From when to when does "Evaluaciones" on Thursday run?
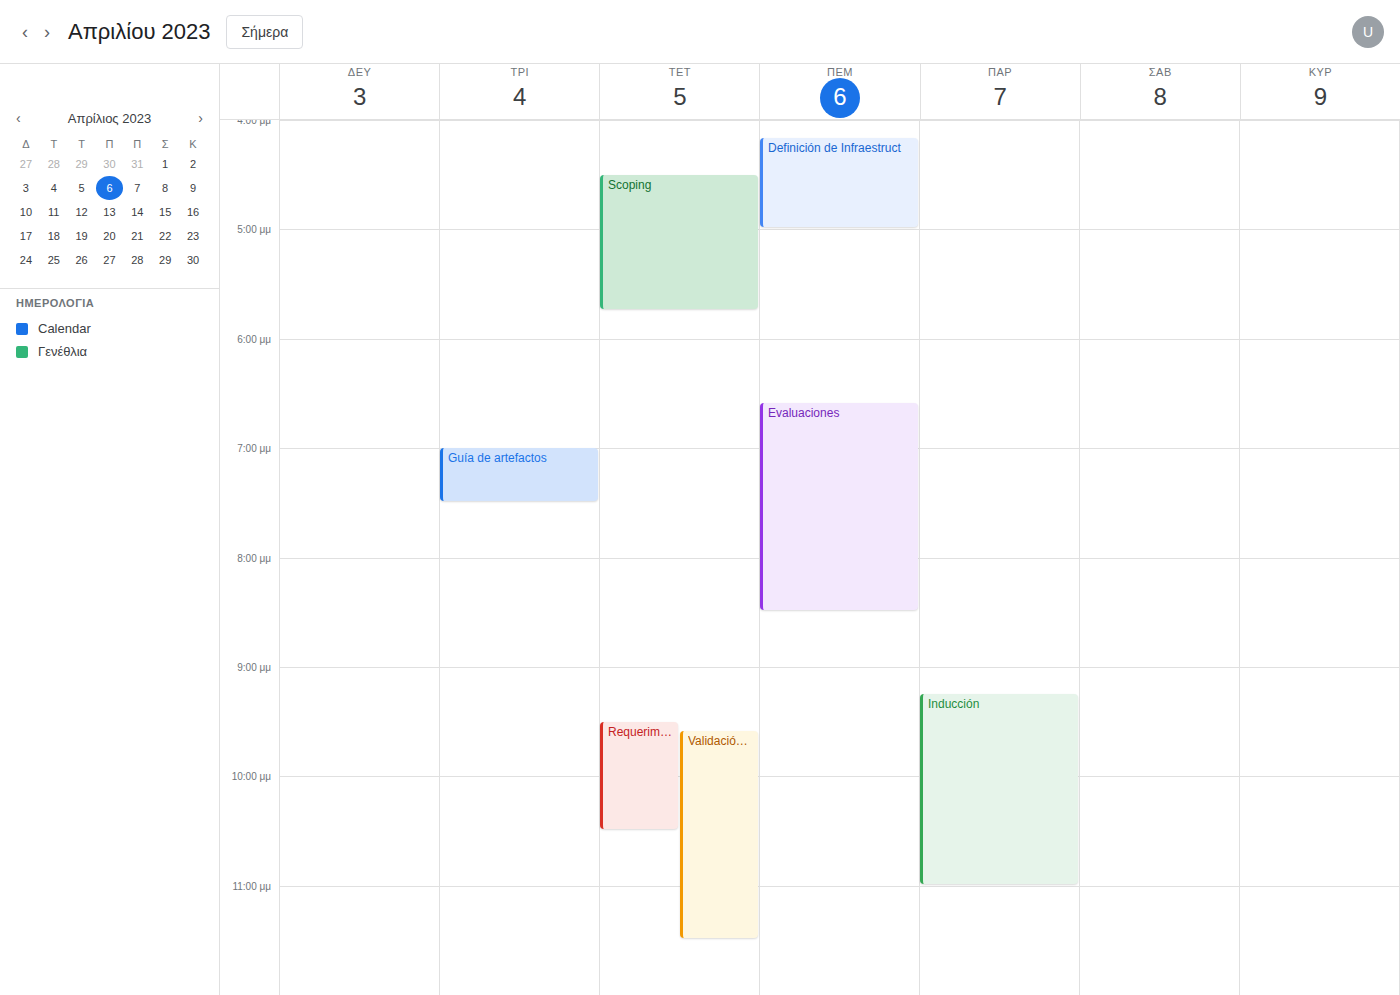
6:35 PM to 8:30 PM